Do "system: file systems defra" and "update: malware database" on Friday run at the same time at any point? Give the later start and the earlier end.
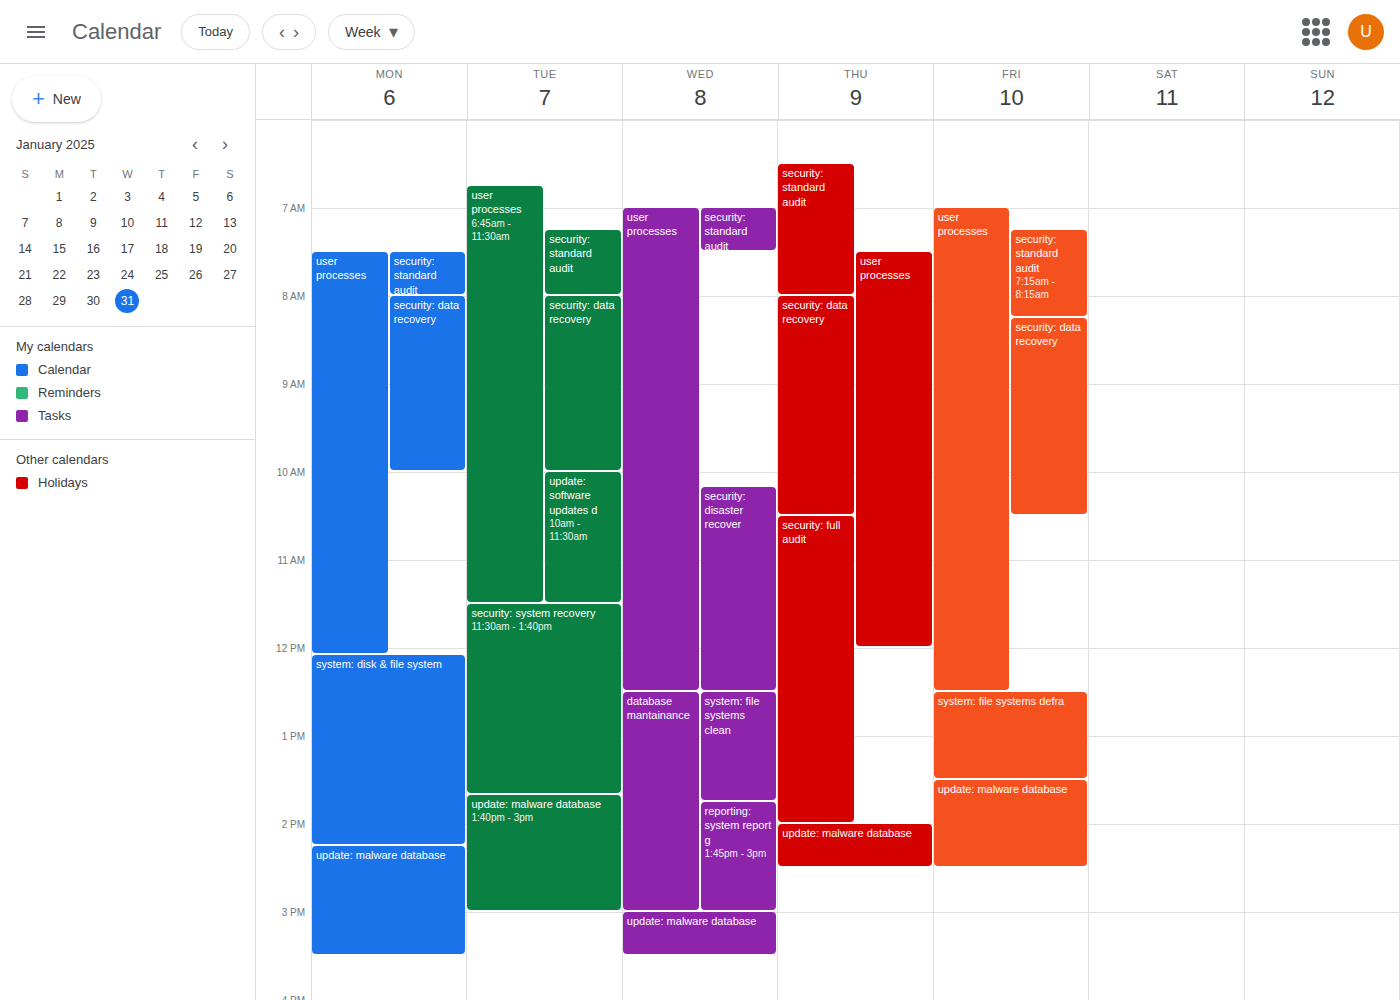
"system: file systems defra" ends at 1:30 PM, exactly when "update: malware database" starts -- they touch but do not overlap.